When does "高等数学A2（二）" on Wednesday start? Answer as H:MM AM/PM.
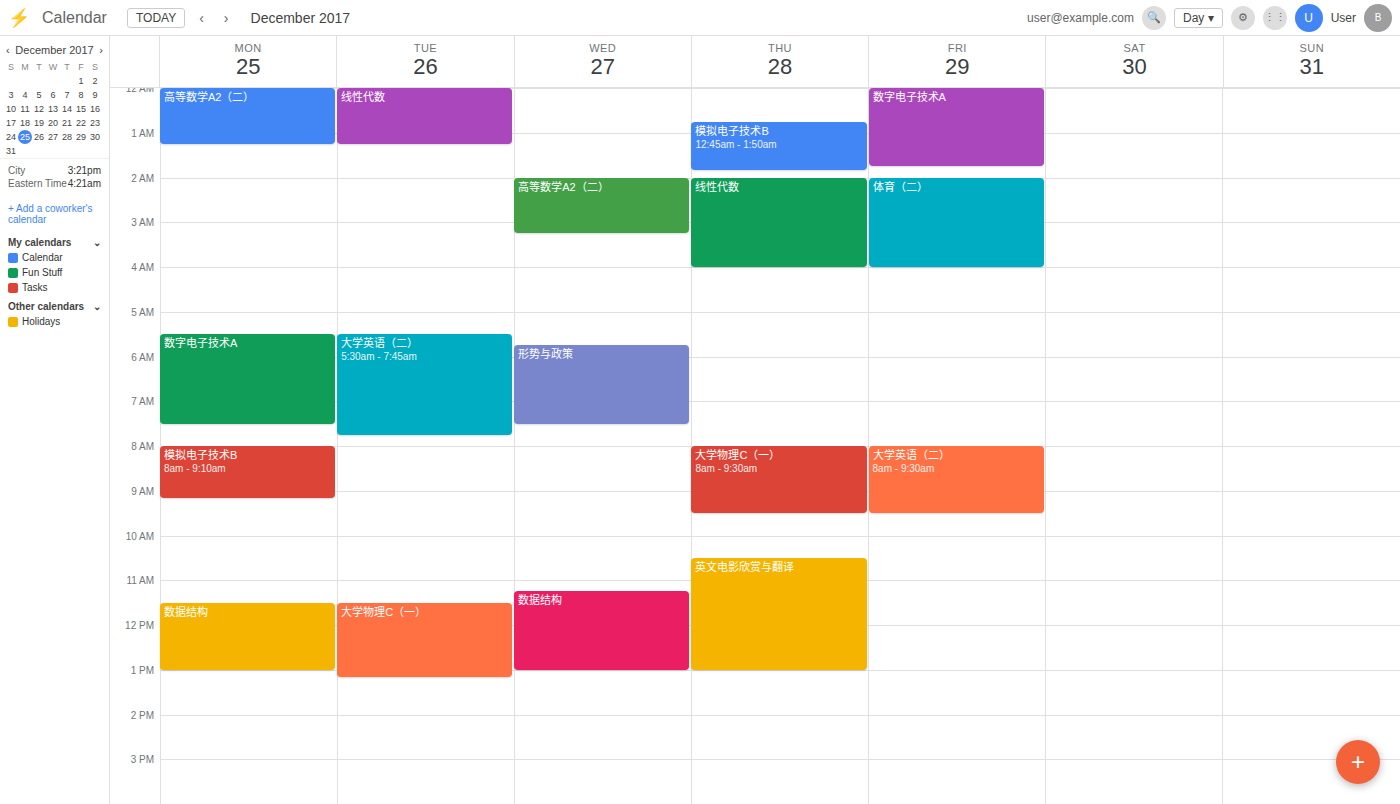
2:00 AM